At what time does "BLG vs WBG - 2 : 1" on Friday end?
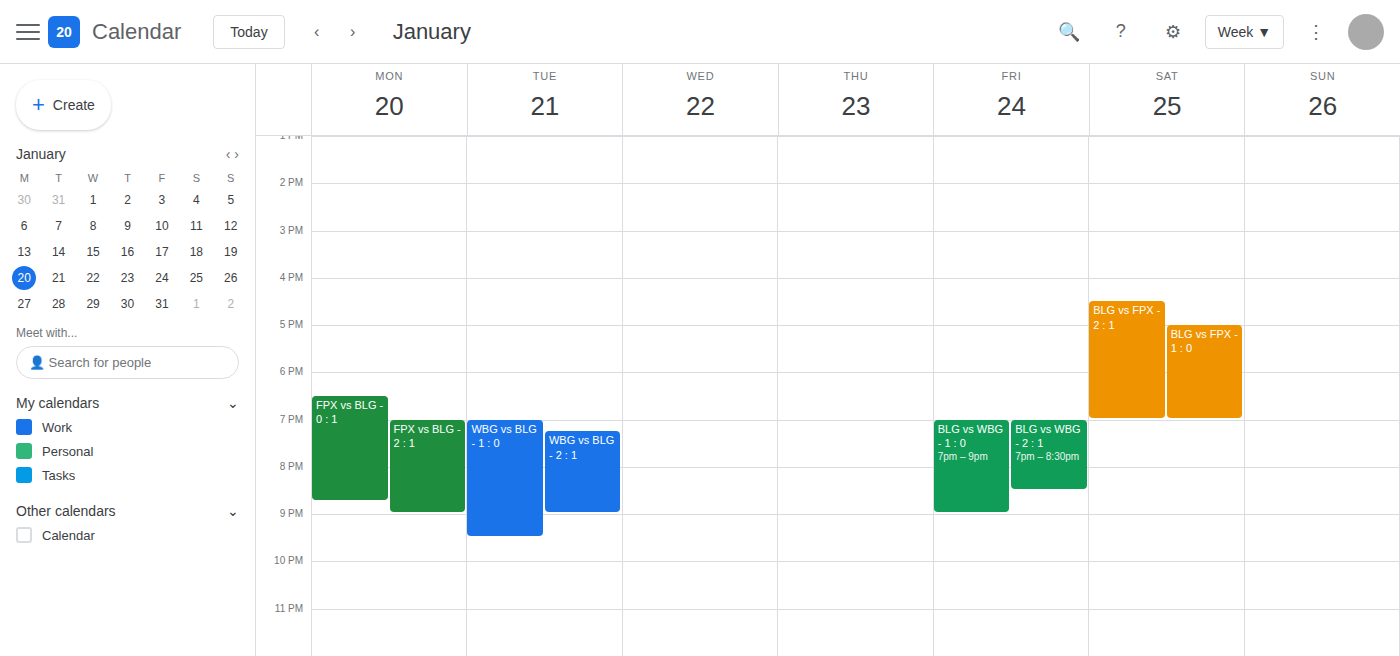
8:30 PM